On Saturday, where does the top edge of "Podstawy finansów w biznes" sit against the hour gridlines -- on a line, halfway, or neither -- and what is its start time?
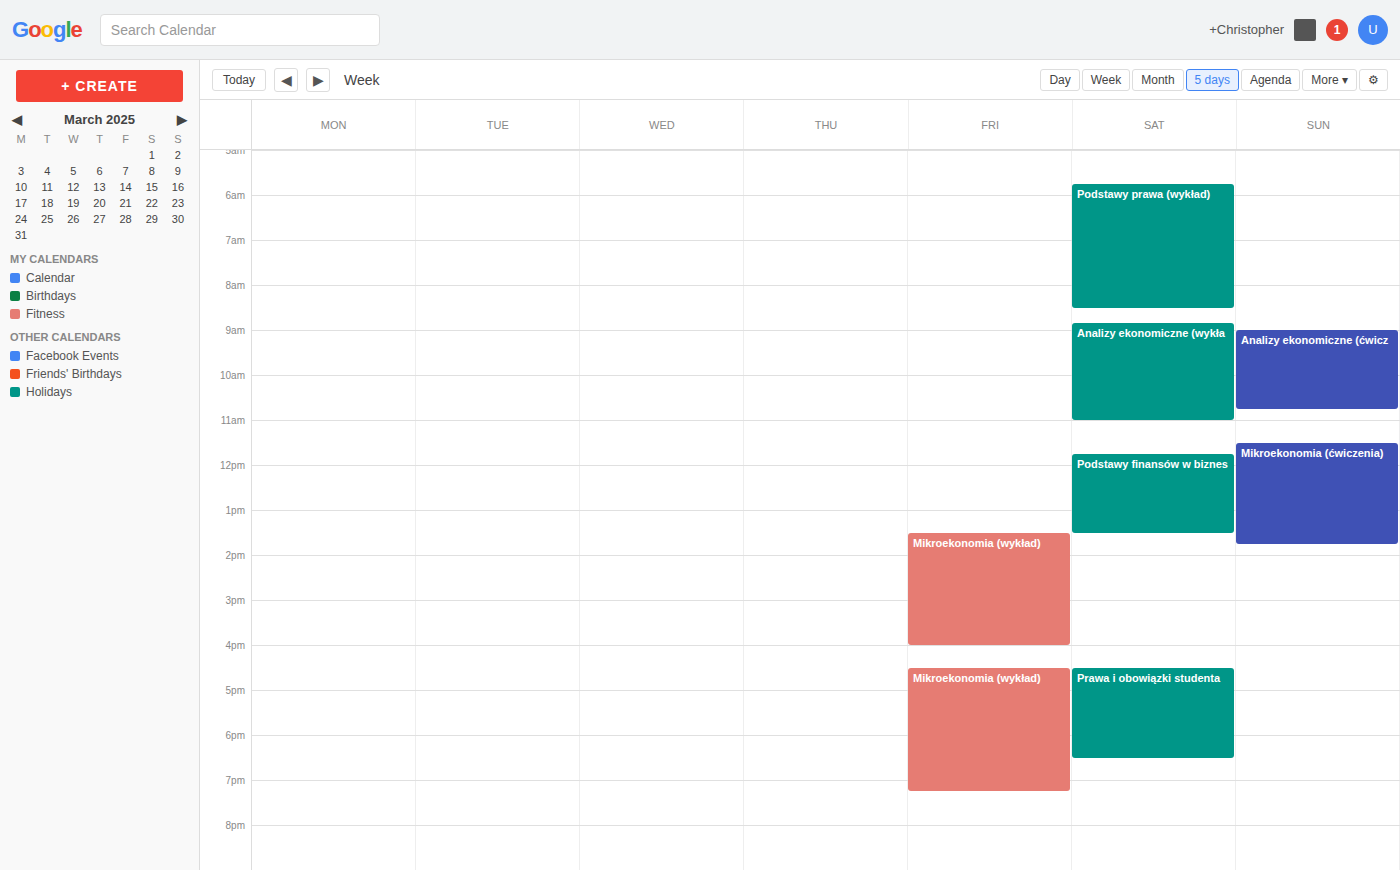
11:45 -- neither: three quarters of the way from the 11:00 line to the 12:00 line.